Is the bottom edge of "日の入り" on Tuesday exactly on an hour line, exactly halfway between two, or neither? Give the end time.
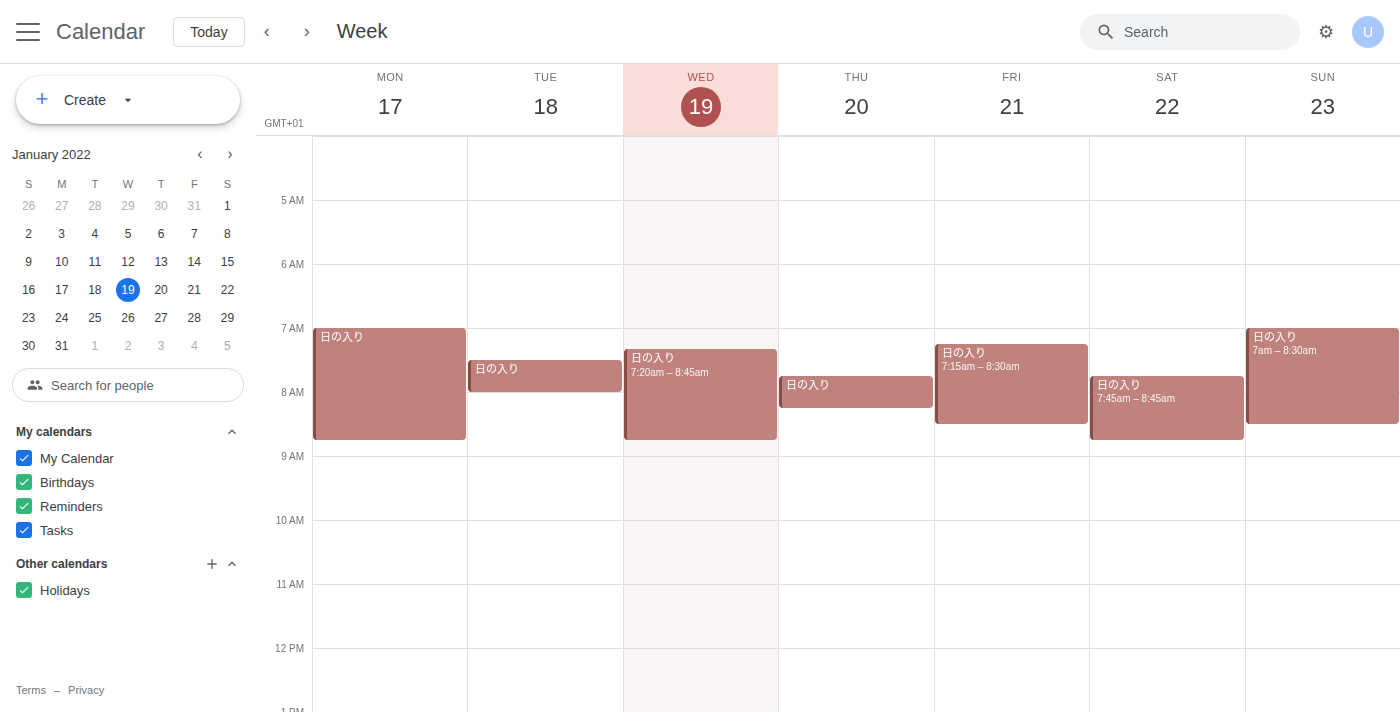
8:00 AM -- exactly on the 8 AM line.